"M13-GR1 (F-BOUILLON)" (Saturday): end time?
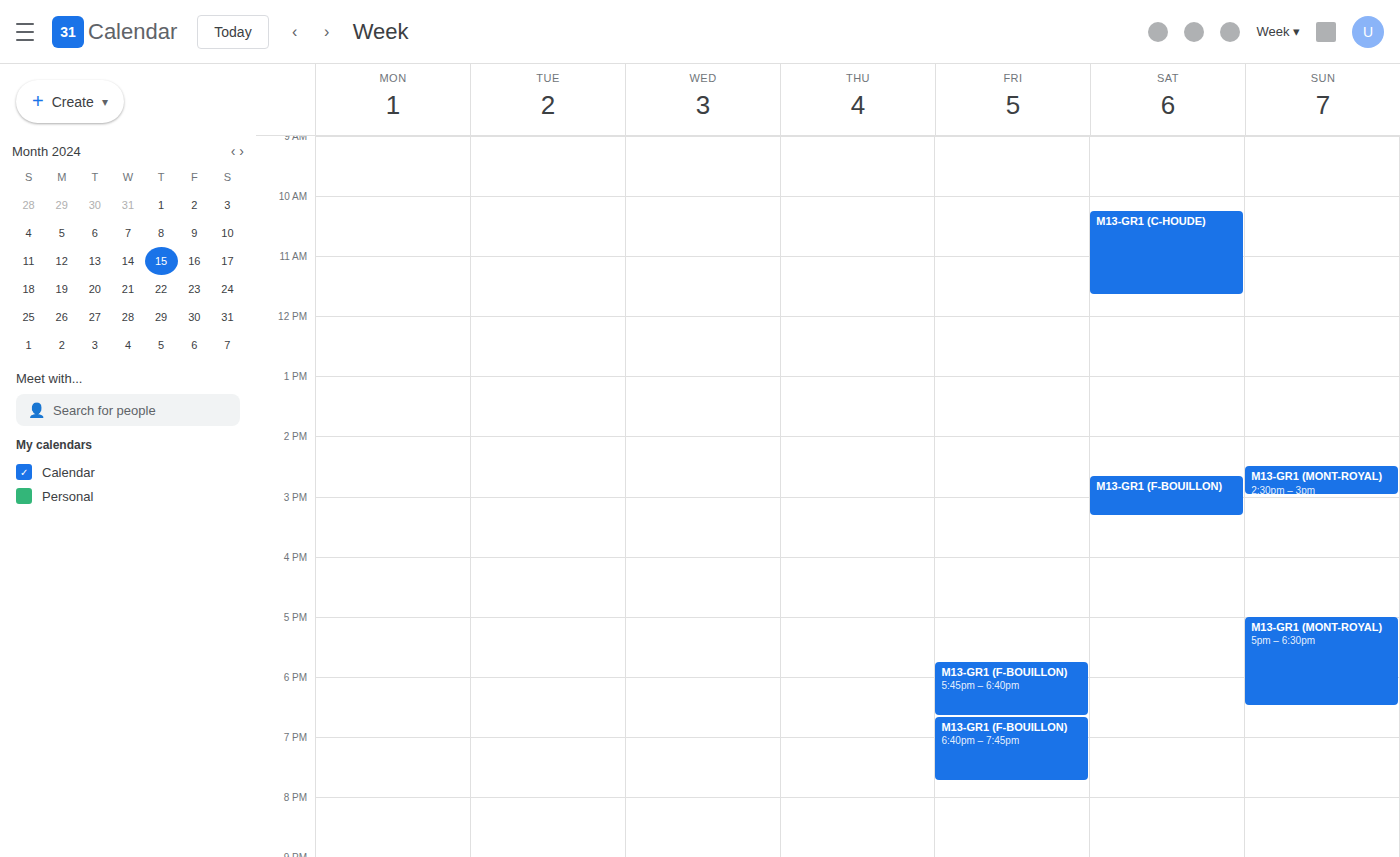
15:20